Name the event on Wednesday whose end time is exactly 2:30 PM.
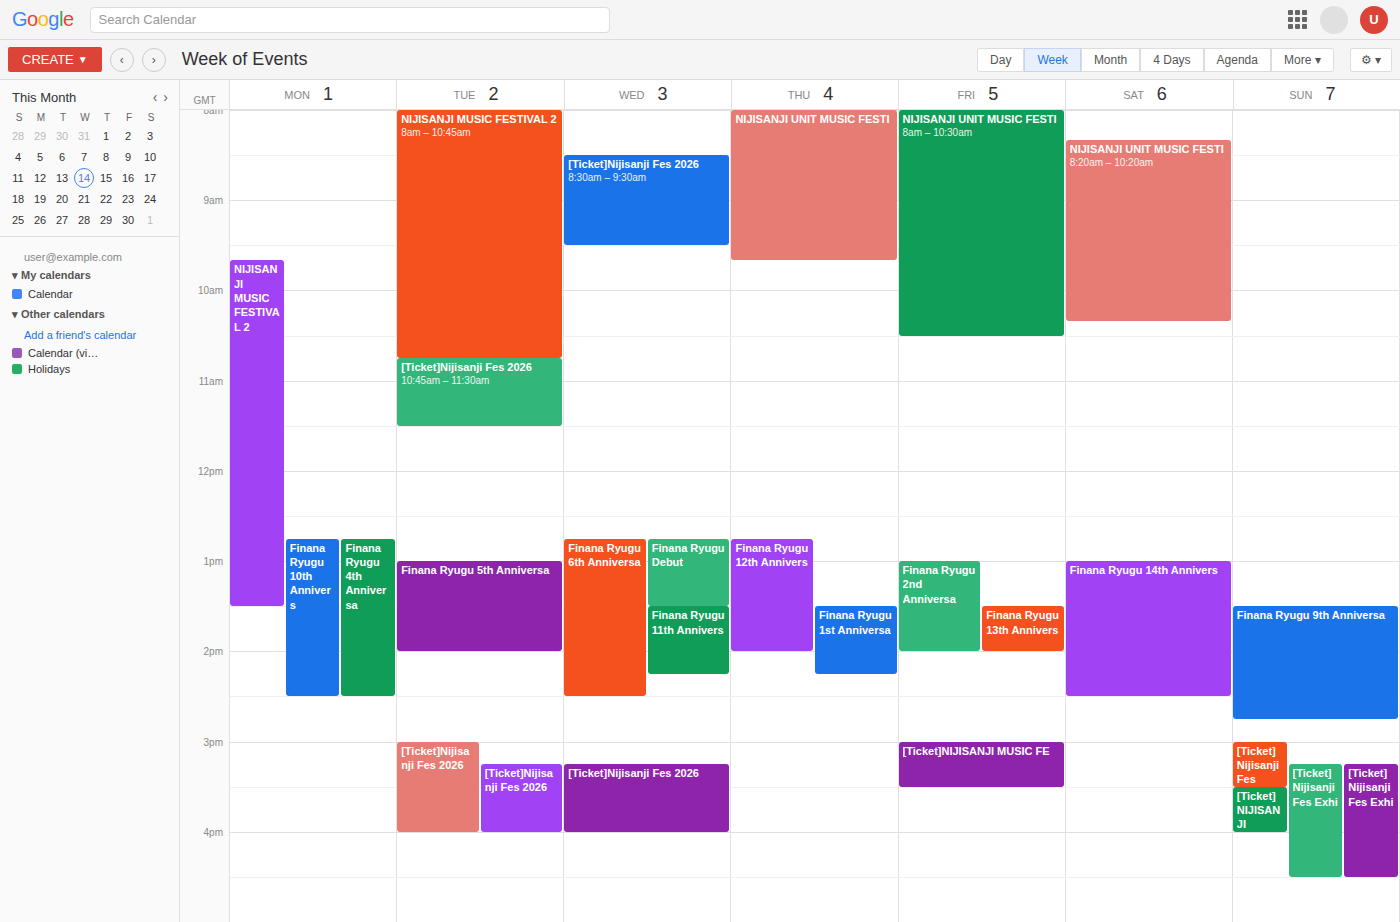
"Finana Ryugu 6th Anniversa"